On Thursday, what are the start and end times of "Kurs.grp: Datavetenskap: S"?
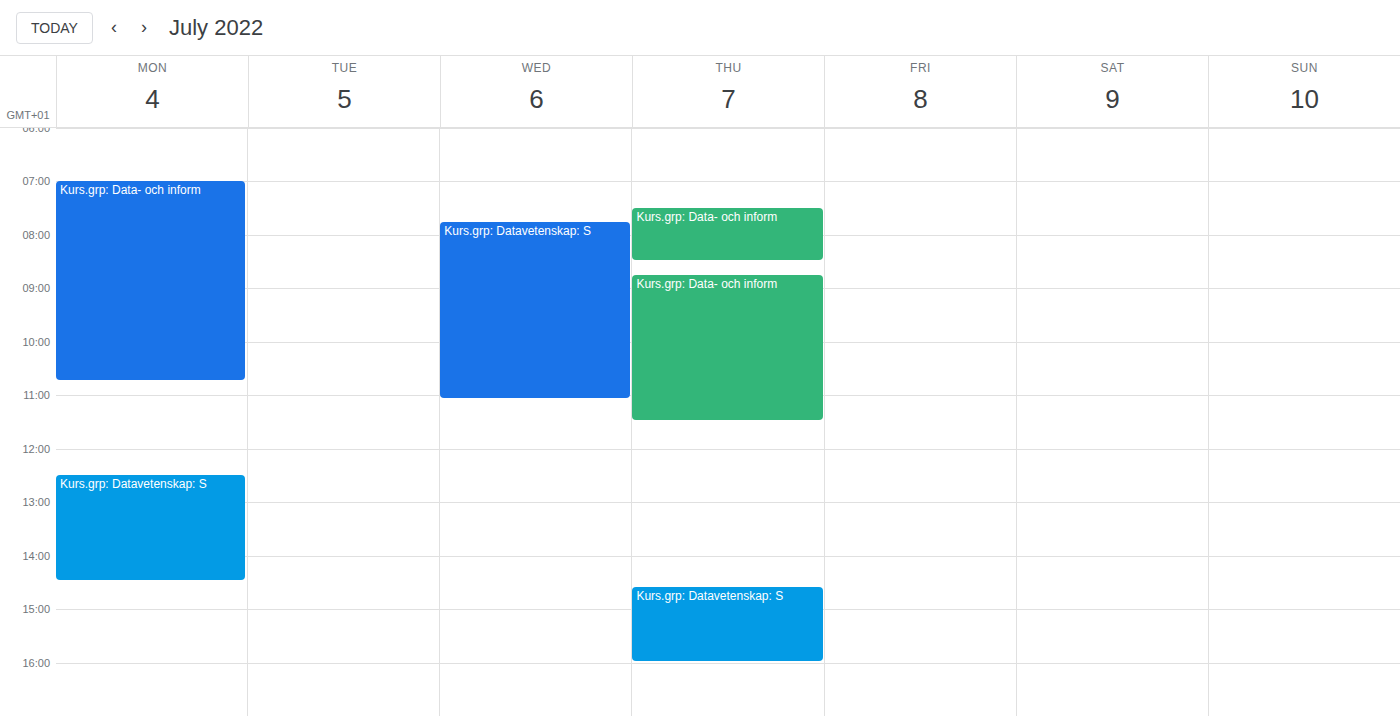
2:35 PM to 4:00 PM